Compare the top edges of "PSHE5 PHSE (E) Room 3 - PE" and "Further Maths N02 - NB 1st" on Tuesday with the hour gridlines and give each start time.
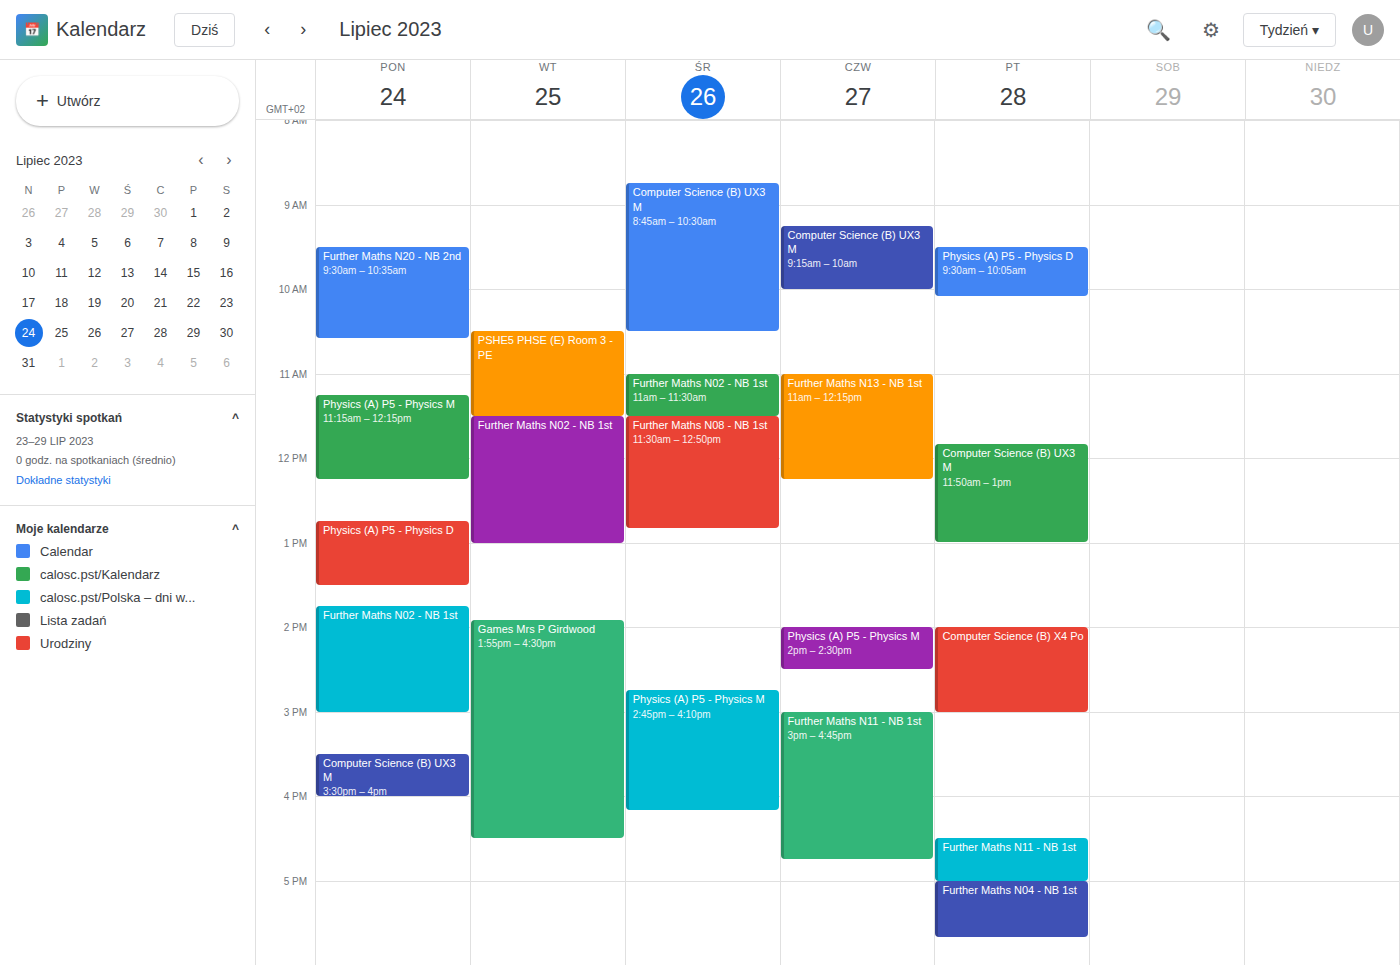
"PSHE5 PHSE (E) Room 3 - PE": 10:30 AM, halfway between the 10 AM and 11 AM lines. "Further Maths N02 - NB 1st": 11:30 AM, halfway between the 11 AM and 12 PM lines.